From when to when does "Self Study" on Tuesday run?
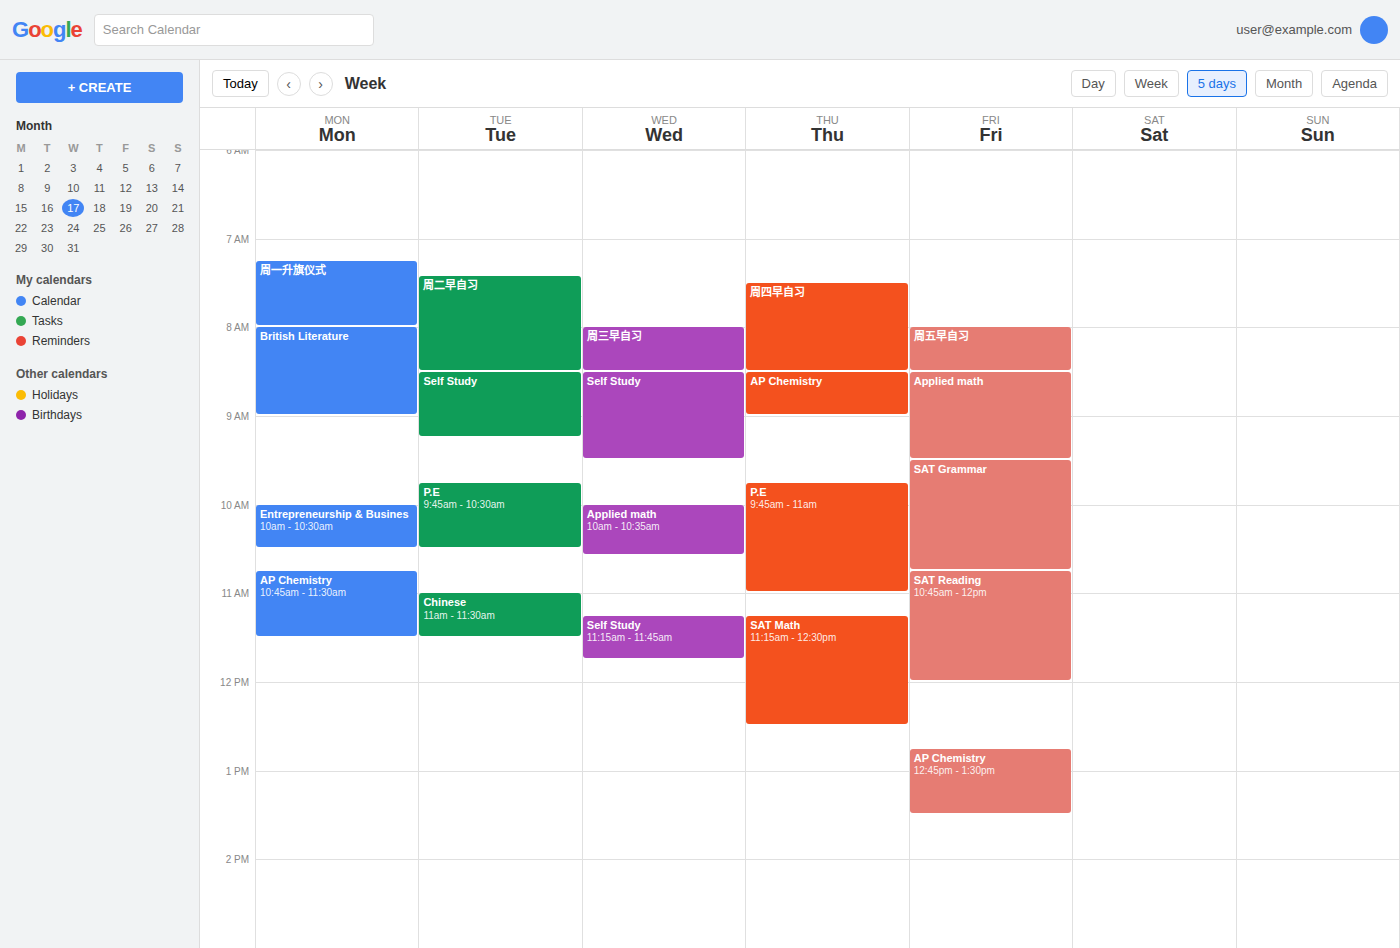
8:30 AM to 9:15 AM